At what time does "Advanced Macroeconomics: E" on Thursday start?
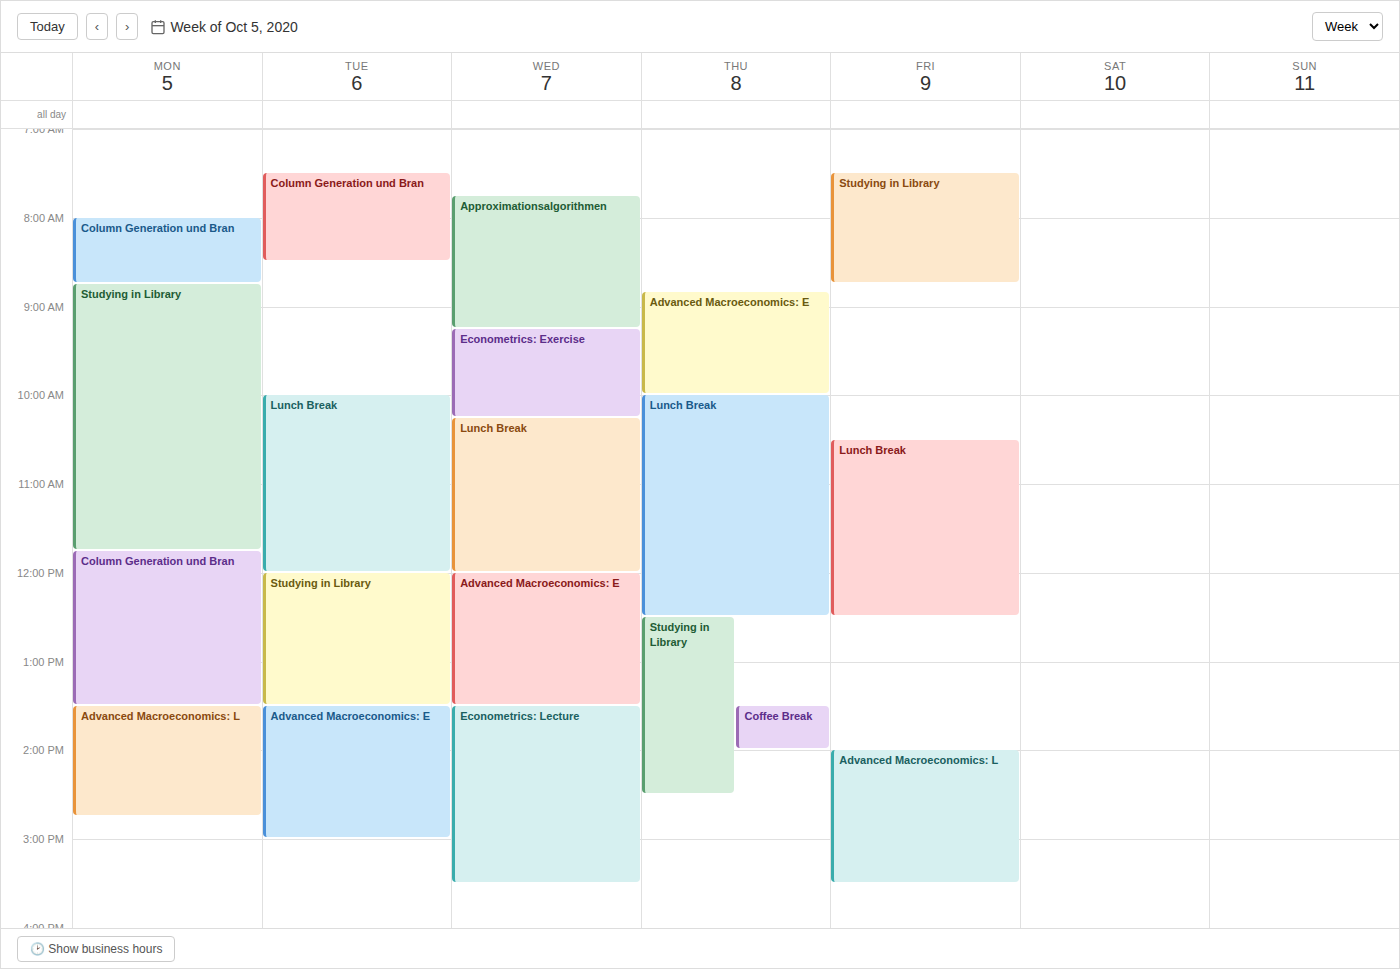
8:50 AM